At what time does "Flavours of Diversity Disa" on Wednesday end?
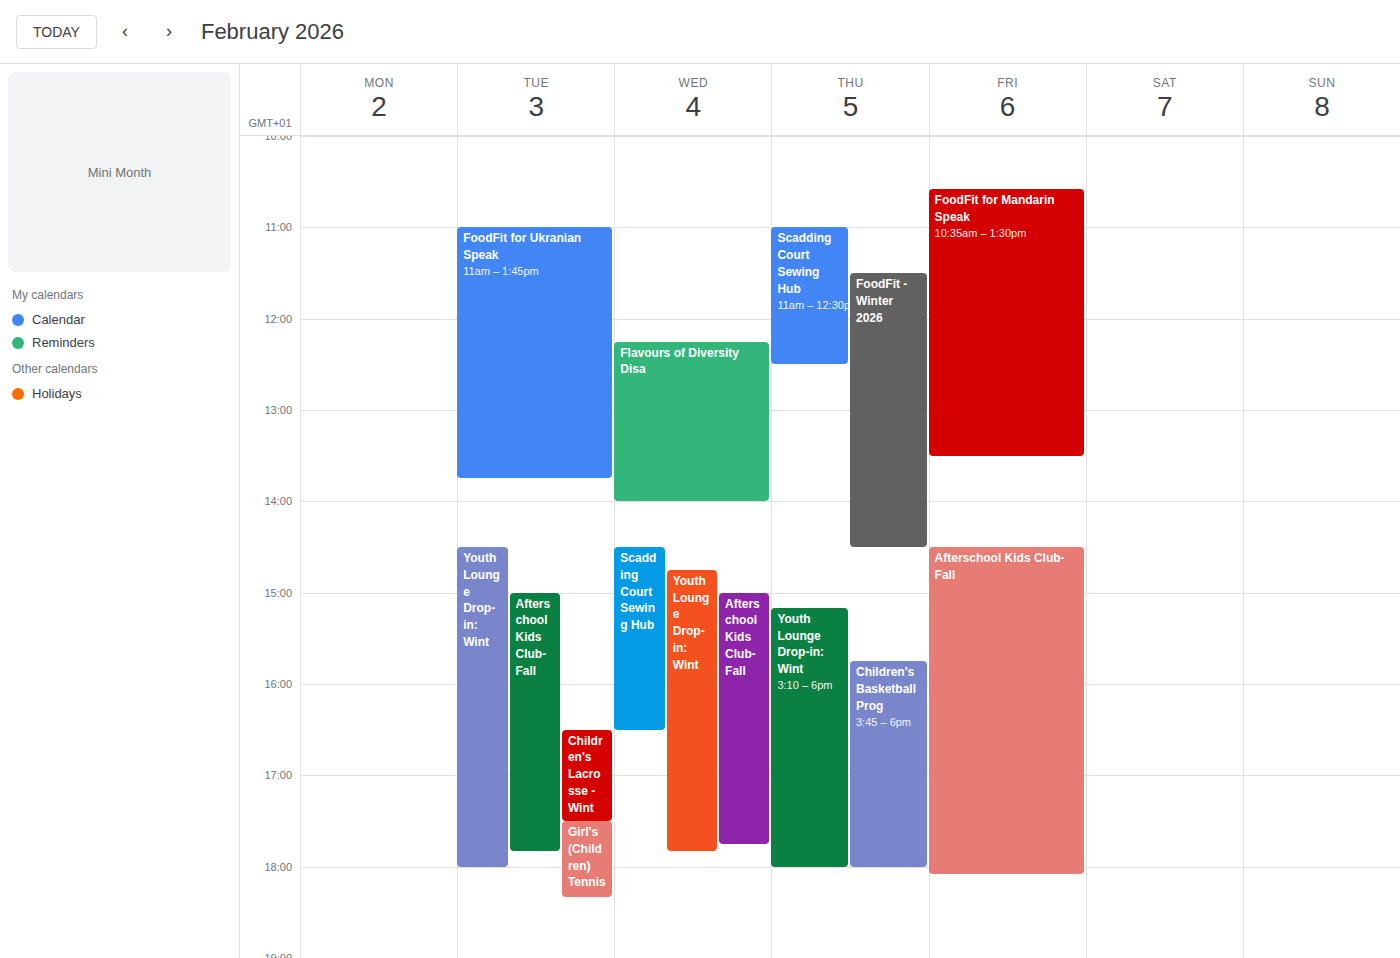
2:00 PM